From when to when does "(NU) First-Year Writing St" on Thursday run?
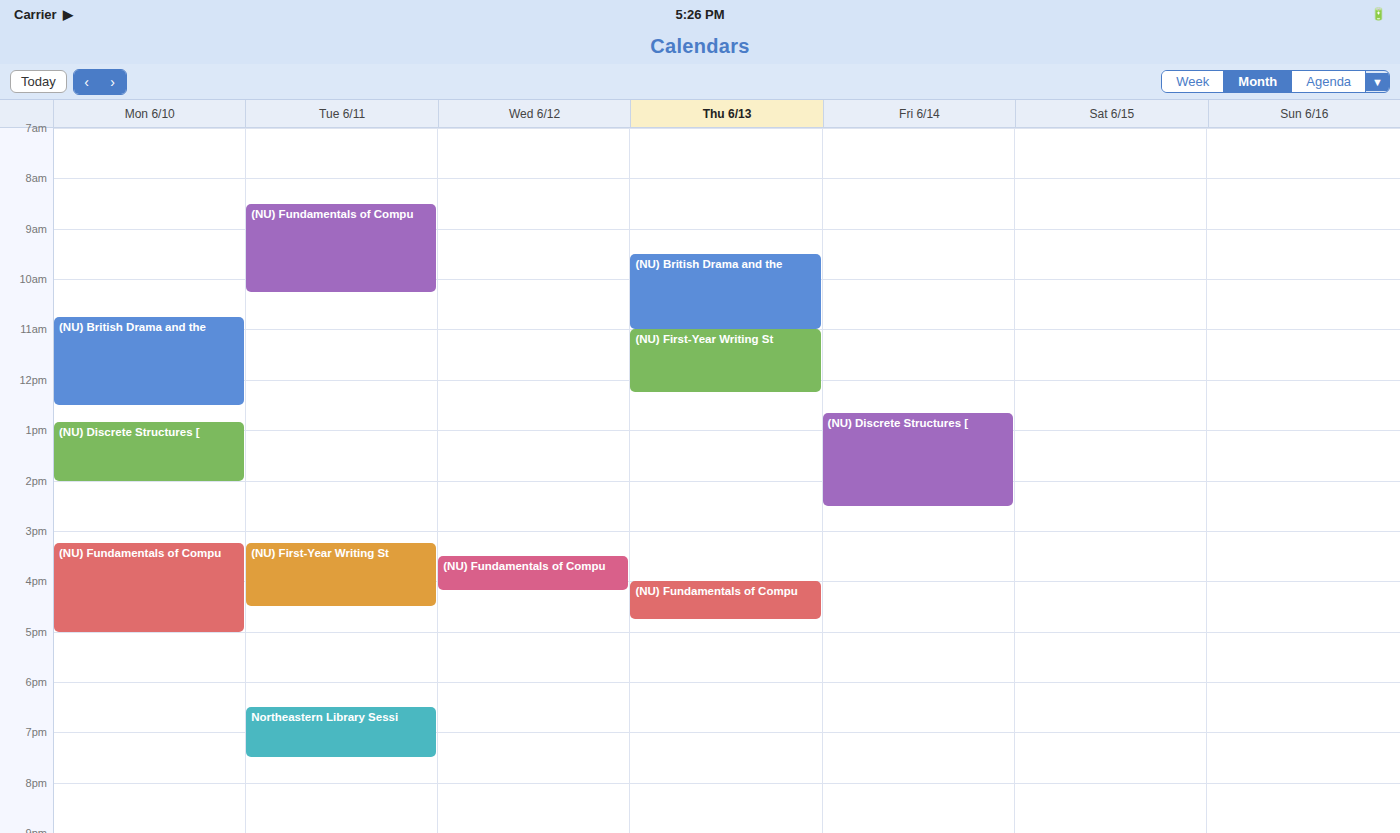
11:00 to 12:15